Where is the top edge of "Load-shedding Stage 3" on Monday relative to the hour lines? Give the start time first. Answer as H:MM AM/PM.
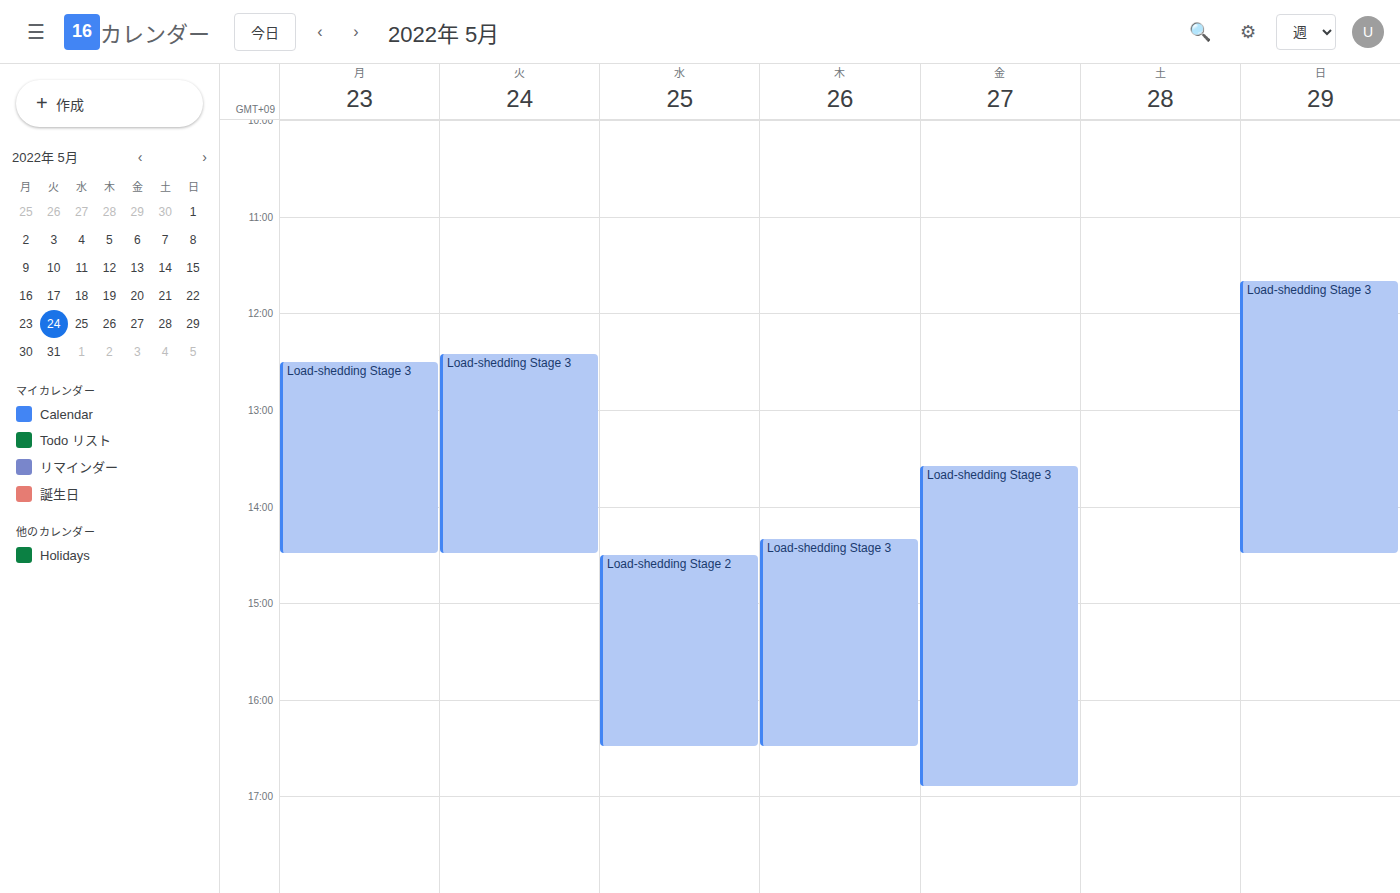
12:30 PM -- halfway between the 12 PM and 1 PM lines.